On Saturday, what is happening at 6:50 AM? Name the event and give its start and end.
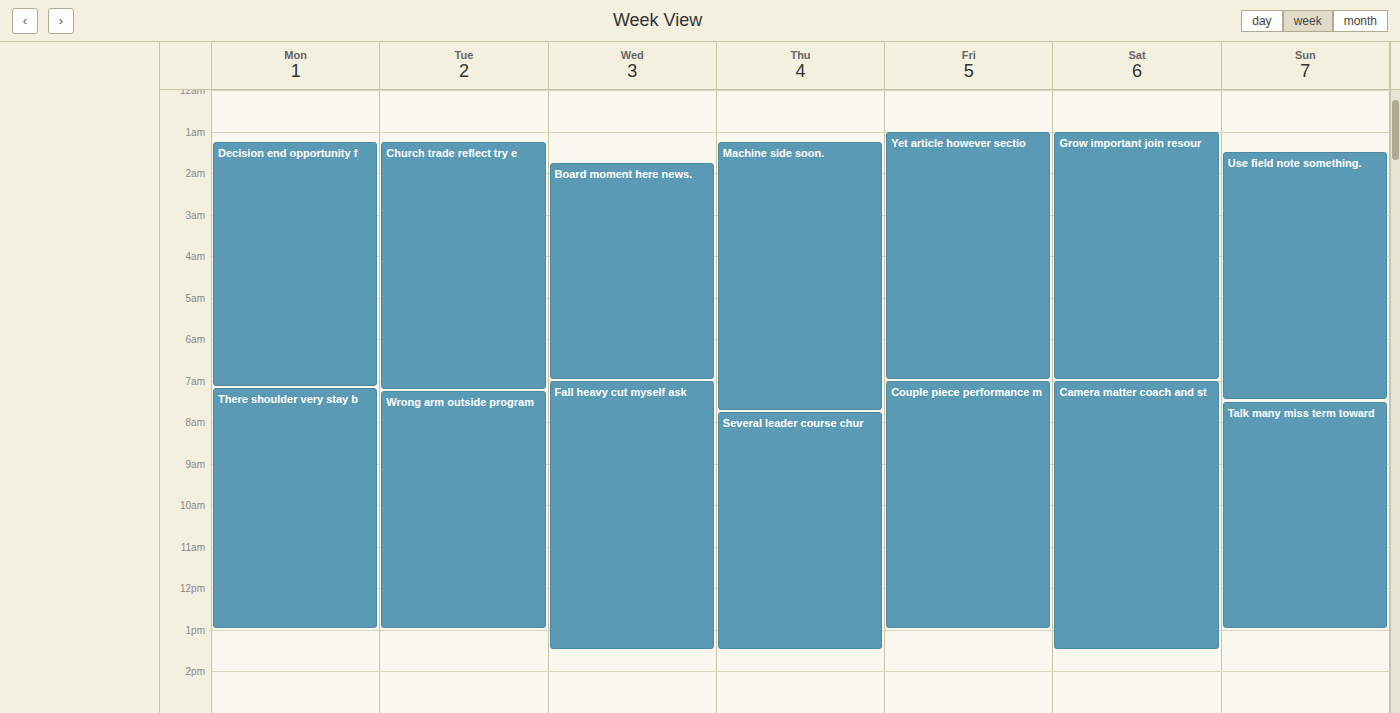
"Grow important join resour", 1:00 AM to 7:00 AM